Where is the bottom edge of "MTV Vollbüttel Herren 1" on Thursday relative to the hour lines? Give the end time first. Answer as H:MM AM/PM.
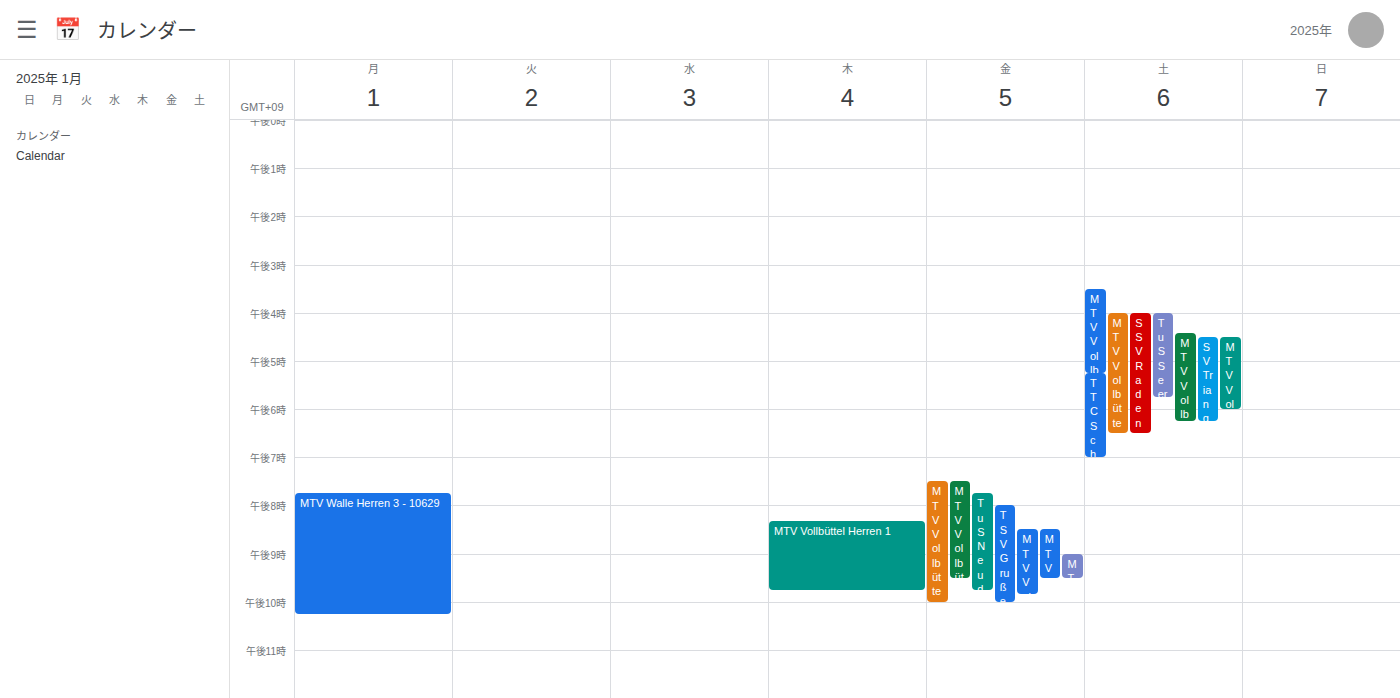
9:45 PM -- neither: three quarters of the way from the 9 PM line to the 10 PM line.